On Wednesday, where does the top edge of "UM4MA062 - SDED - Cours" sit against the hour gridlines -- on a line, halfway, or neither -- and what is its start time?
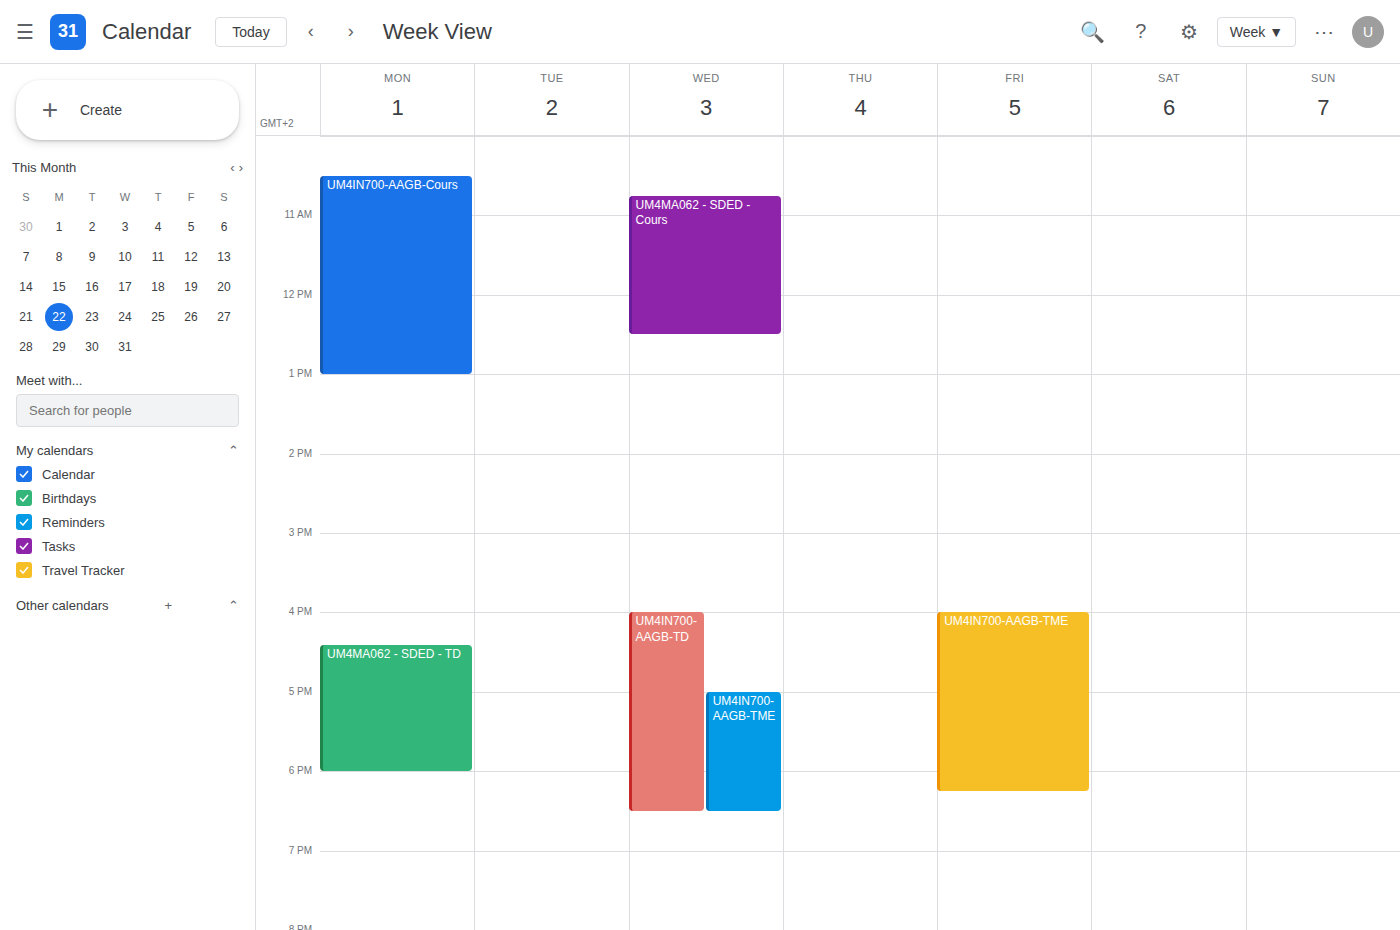
10:45 AM -- neither: three quarters of the way from the 10 AM line to the 11 AM line.